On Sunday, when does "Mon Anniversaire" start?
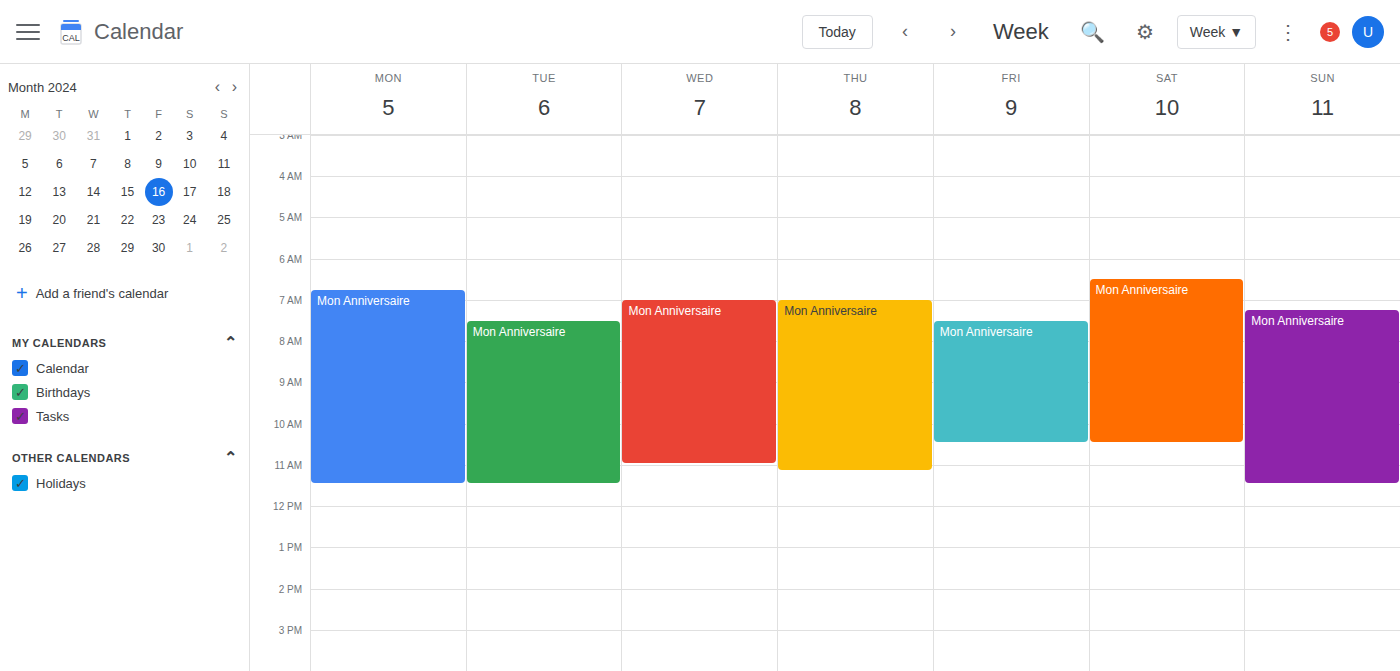
7:15 AM